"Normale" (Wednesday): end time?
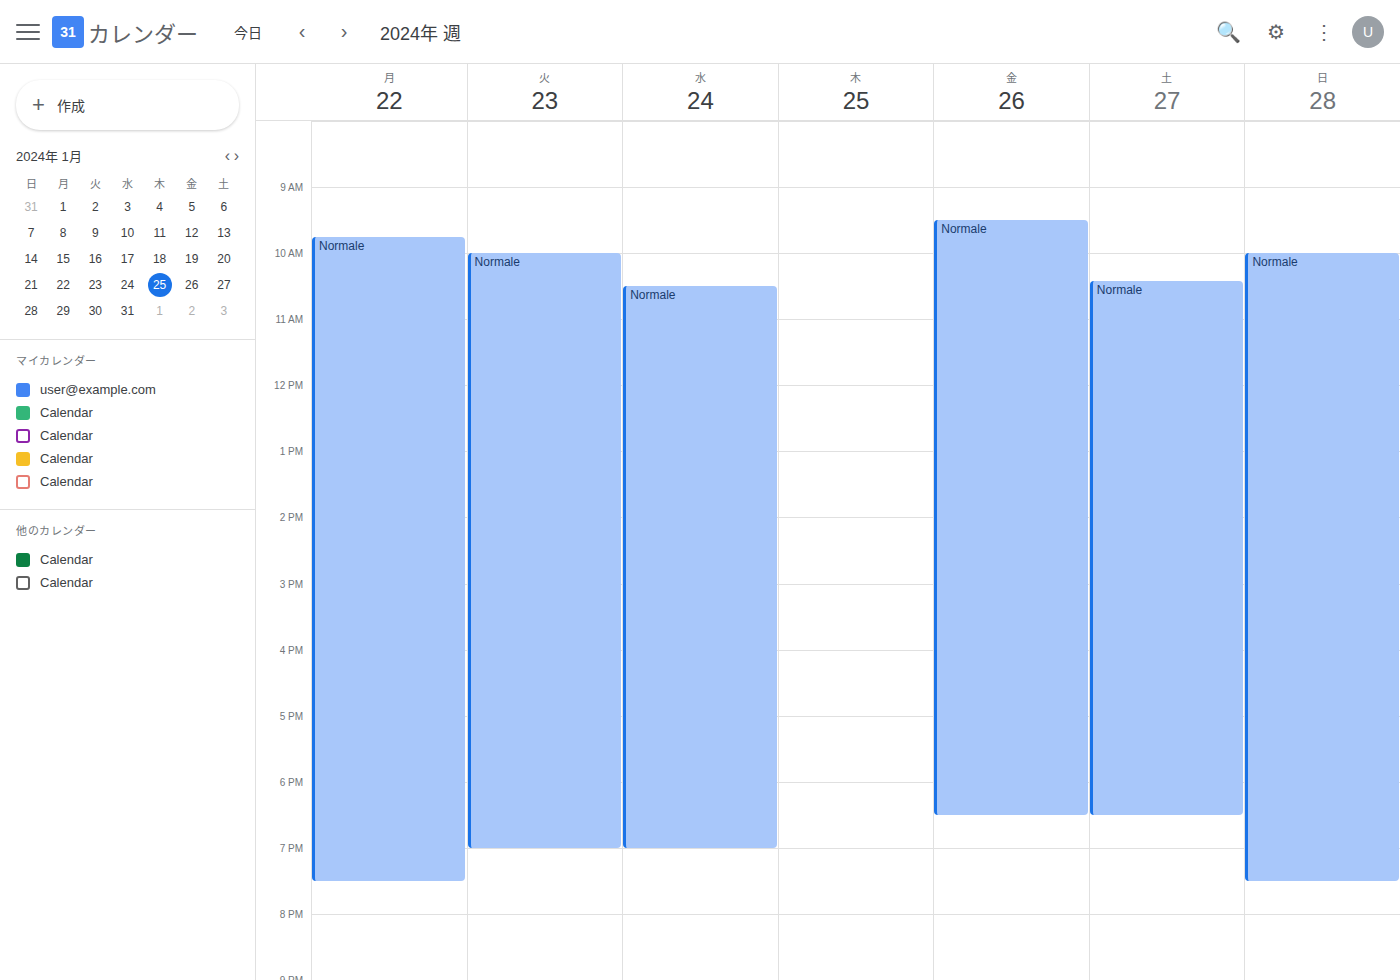
7:00 PM